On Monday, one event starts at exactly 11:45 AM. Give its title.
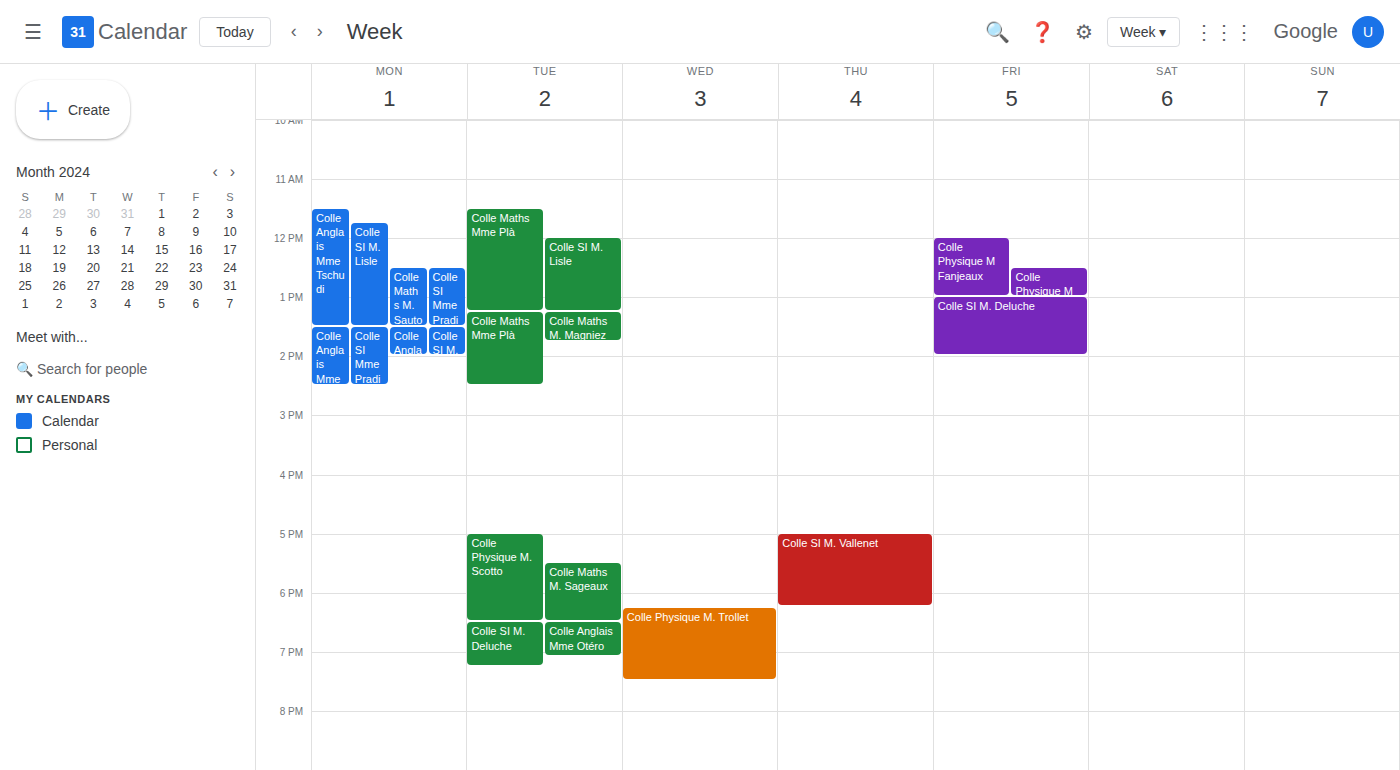
"Colle SI M. Lisle"